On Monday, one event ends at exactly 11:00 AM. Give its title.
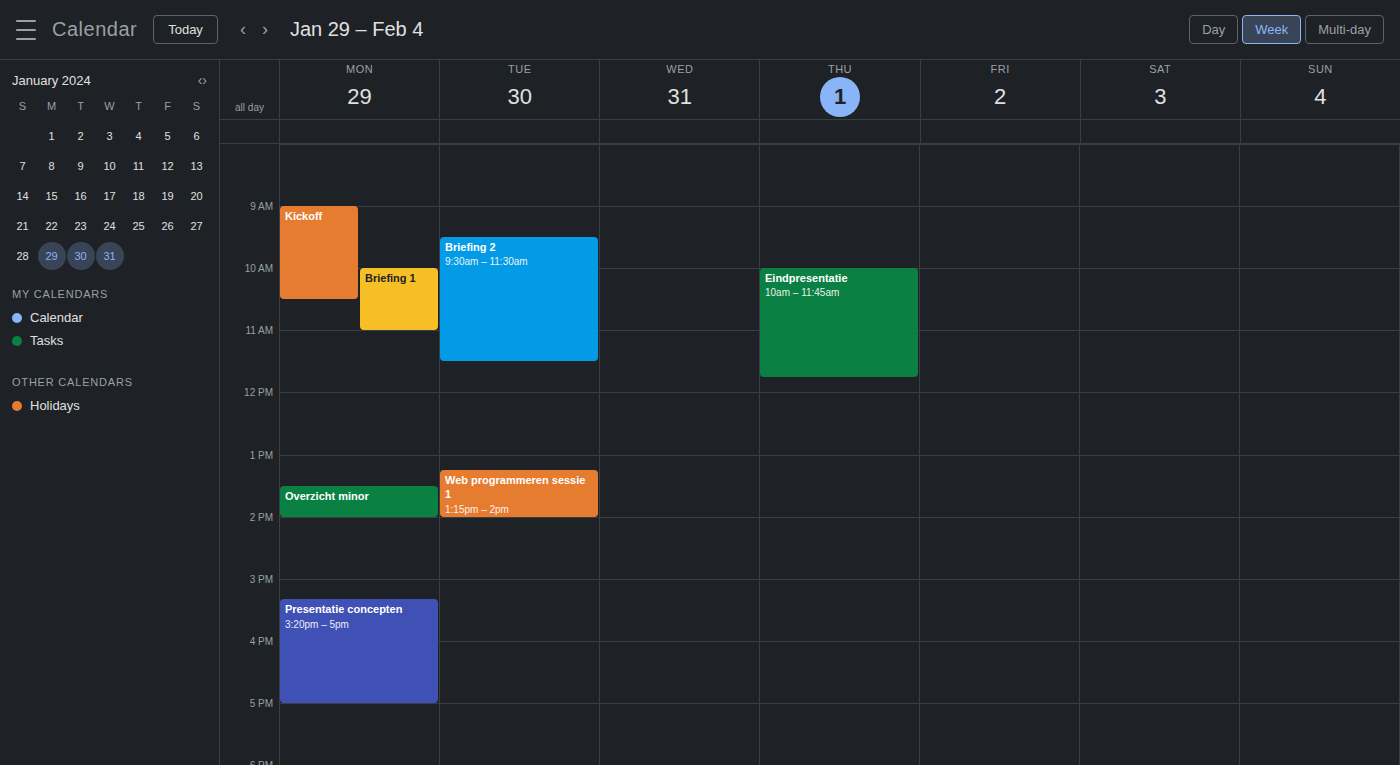
"Briefing 1"